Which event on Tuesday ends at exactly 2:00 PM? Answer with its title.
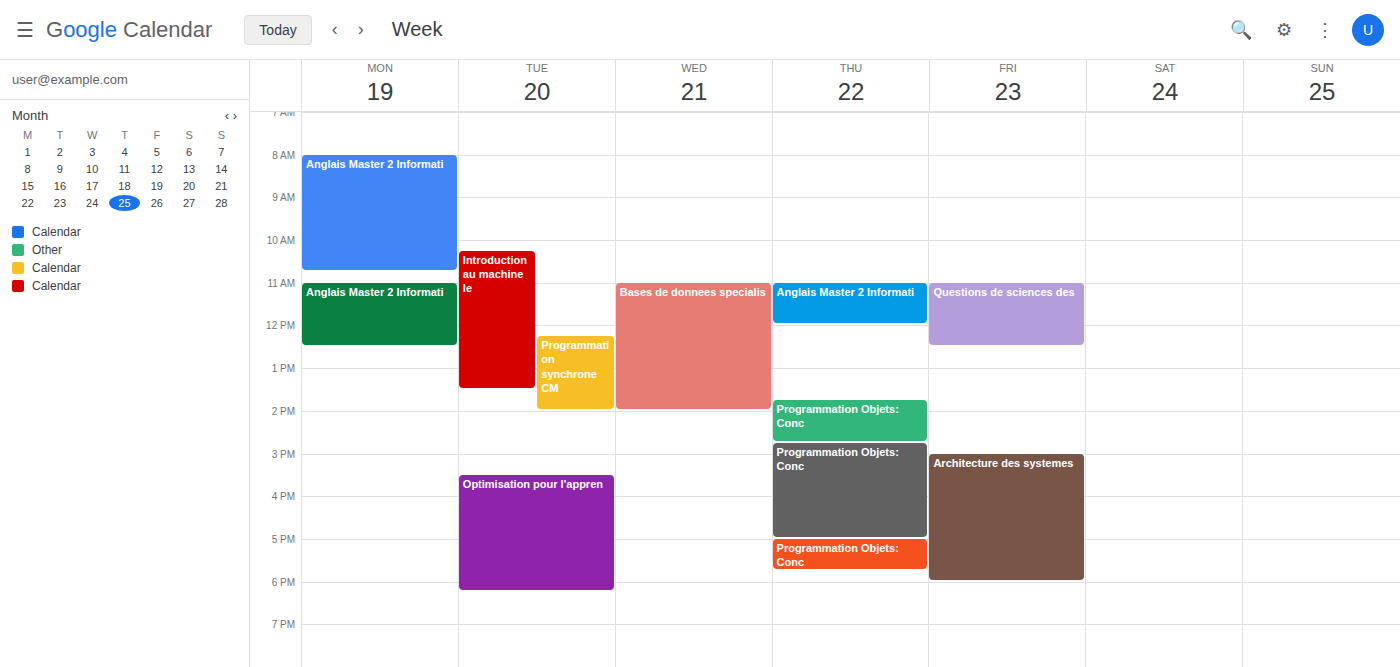
"Programmation synchrone CM"